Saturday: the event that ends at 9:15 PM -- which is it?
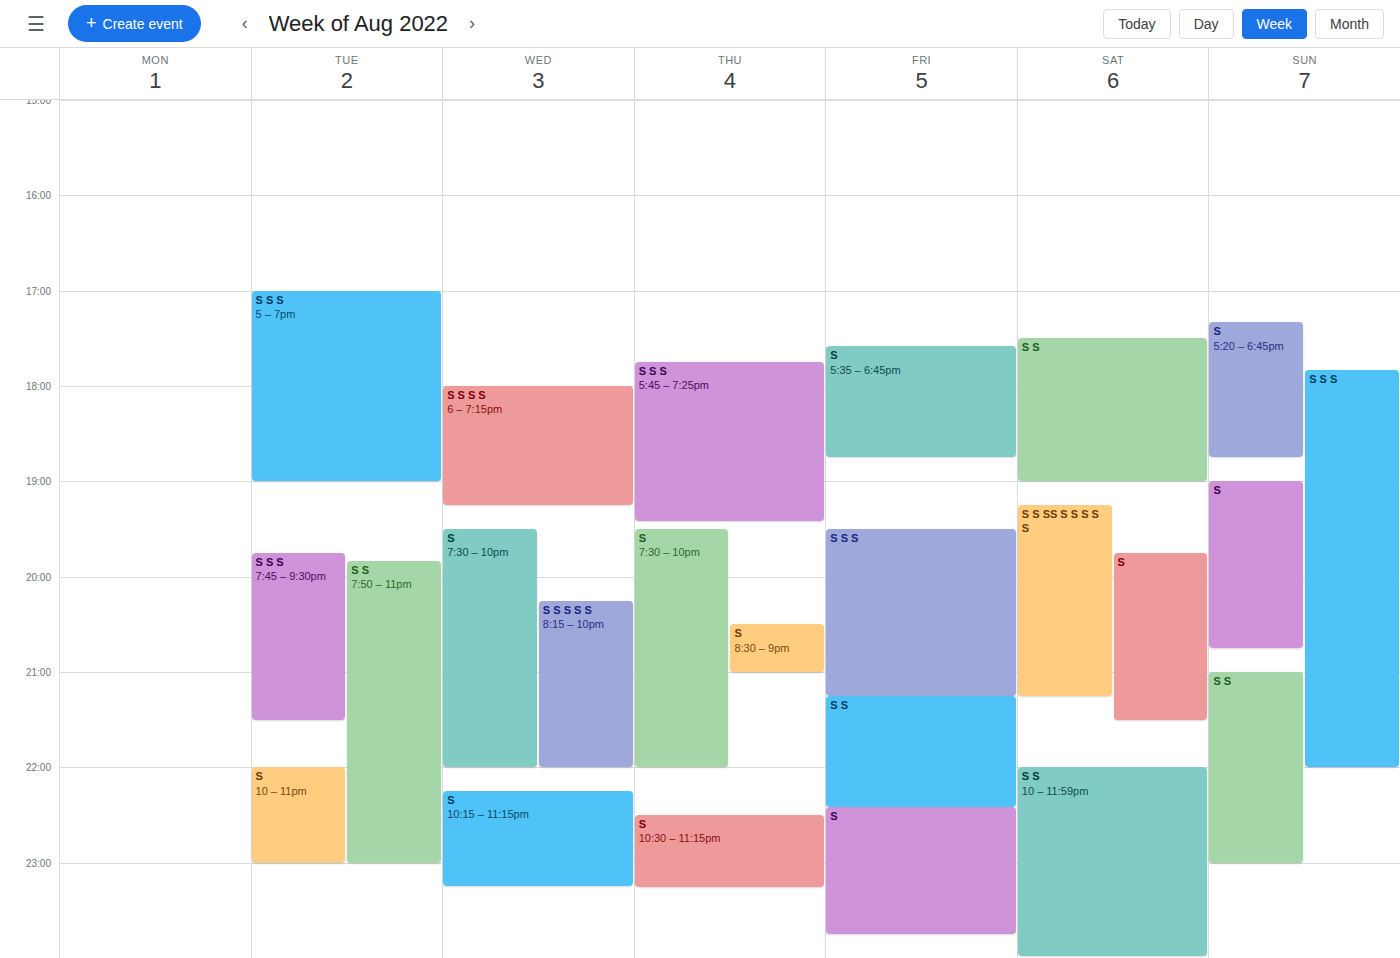
"S S SS S S S S S"